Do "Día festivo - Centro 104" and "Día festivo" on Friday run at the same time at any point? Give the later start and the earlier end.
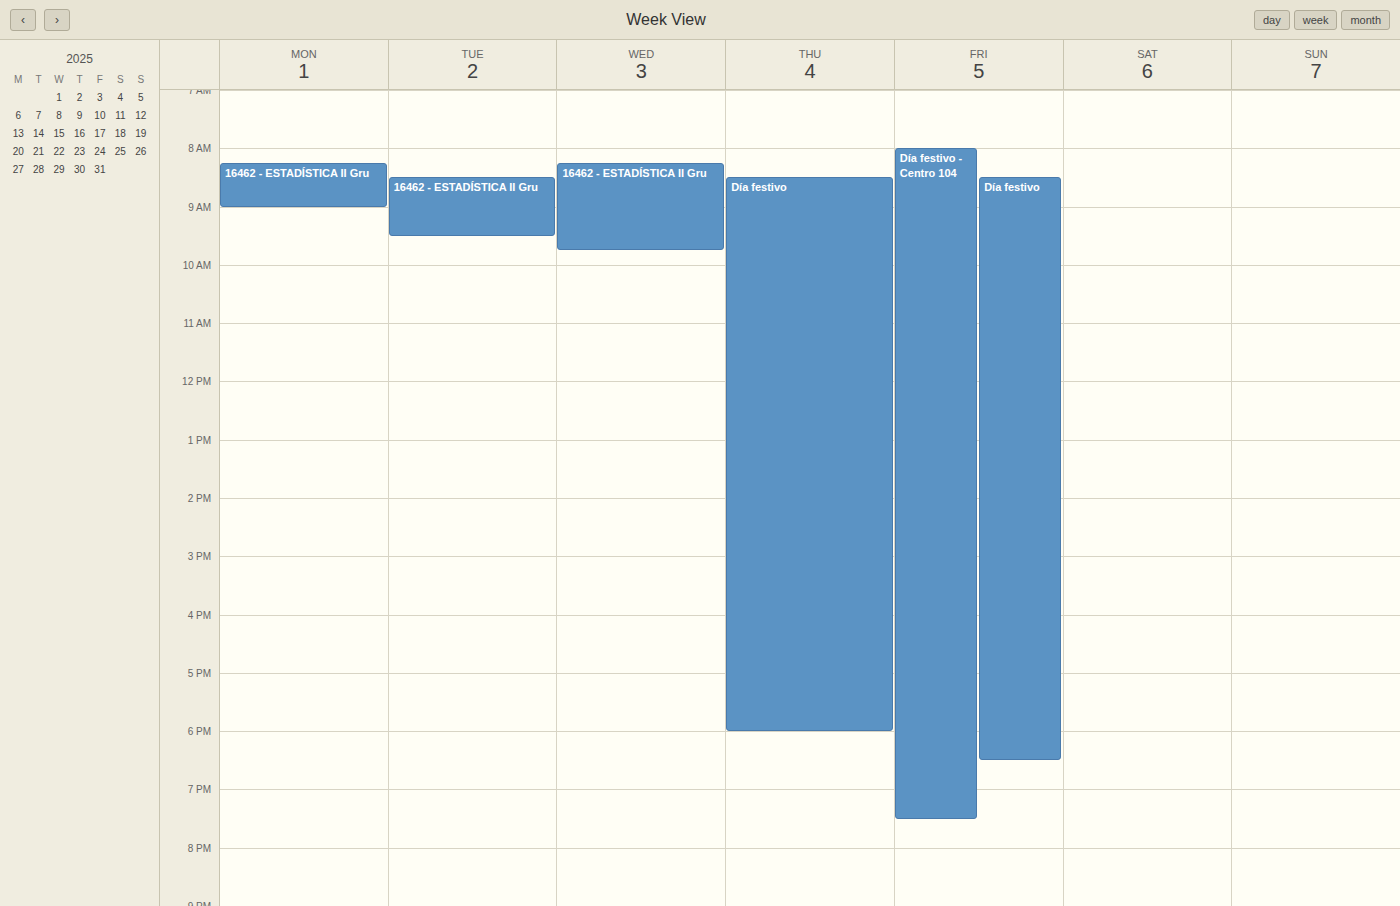
"Día festivo" runs 8:30 AM to 6:30 PM, inside "Día festivo - Centro 104" -- they overlap.